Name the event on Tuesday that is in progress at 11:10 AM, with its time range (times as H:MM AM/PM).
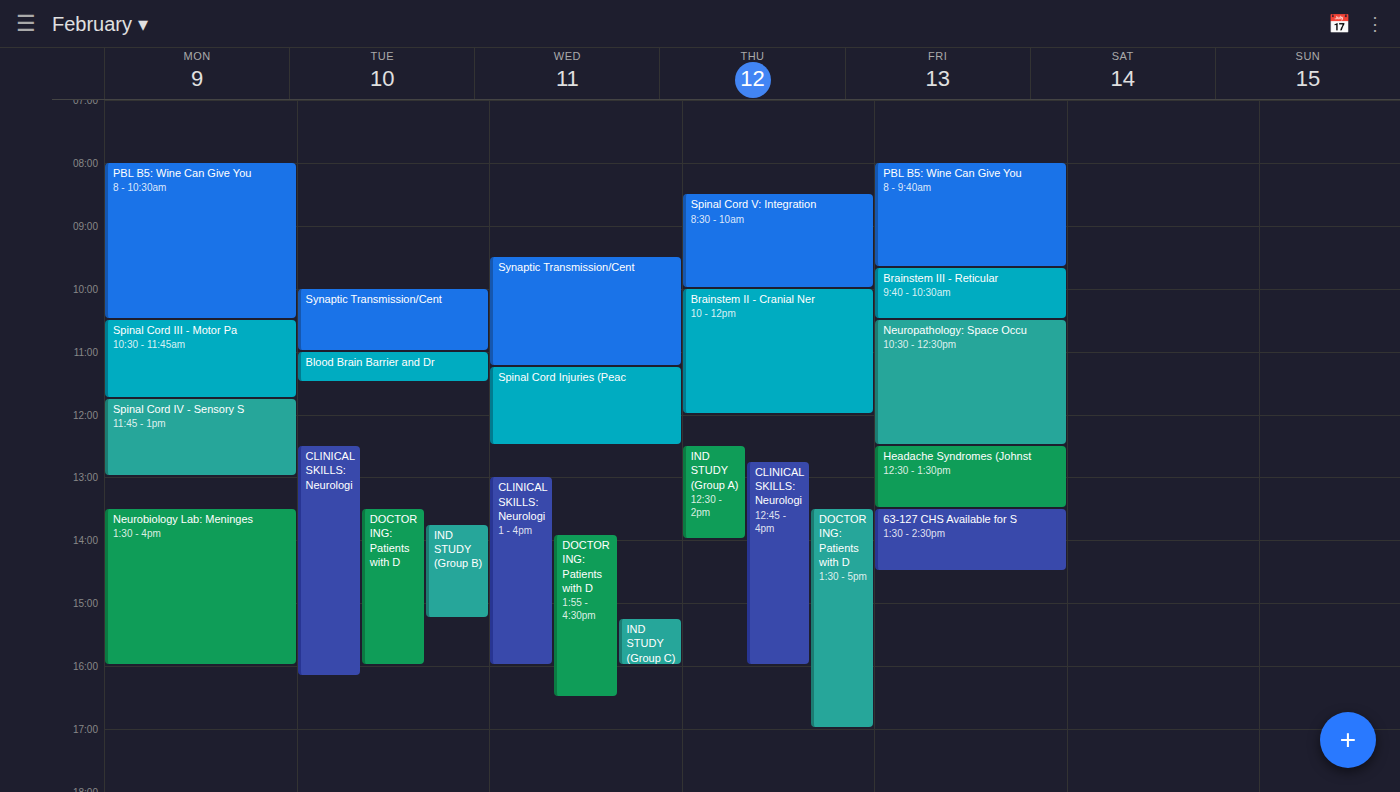
"Blood Brain Barrier and Dr", 11:00 AM to 11:30 AM